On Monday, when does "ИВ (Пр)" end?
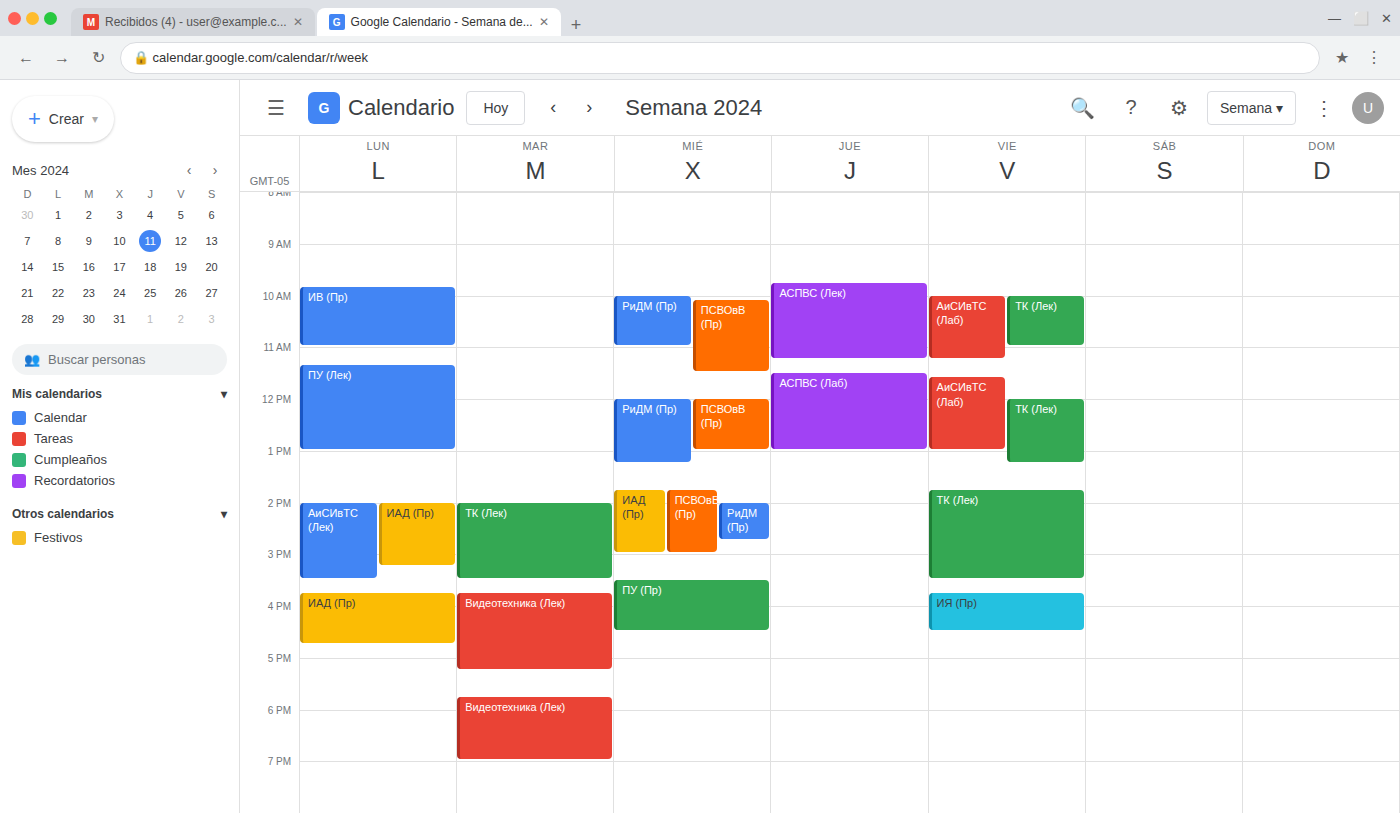
11:00